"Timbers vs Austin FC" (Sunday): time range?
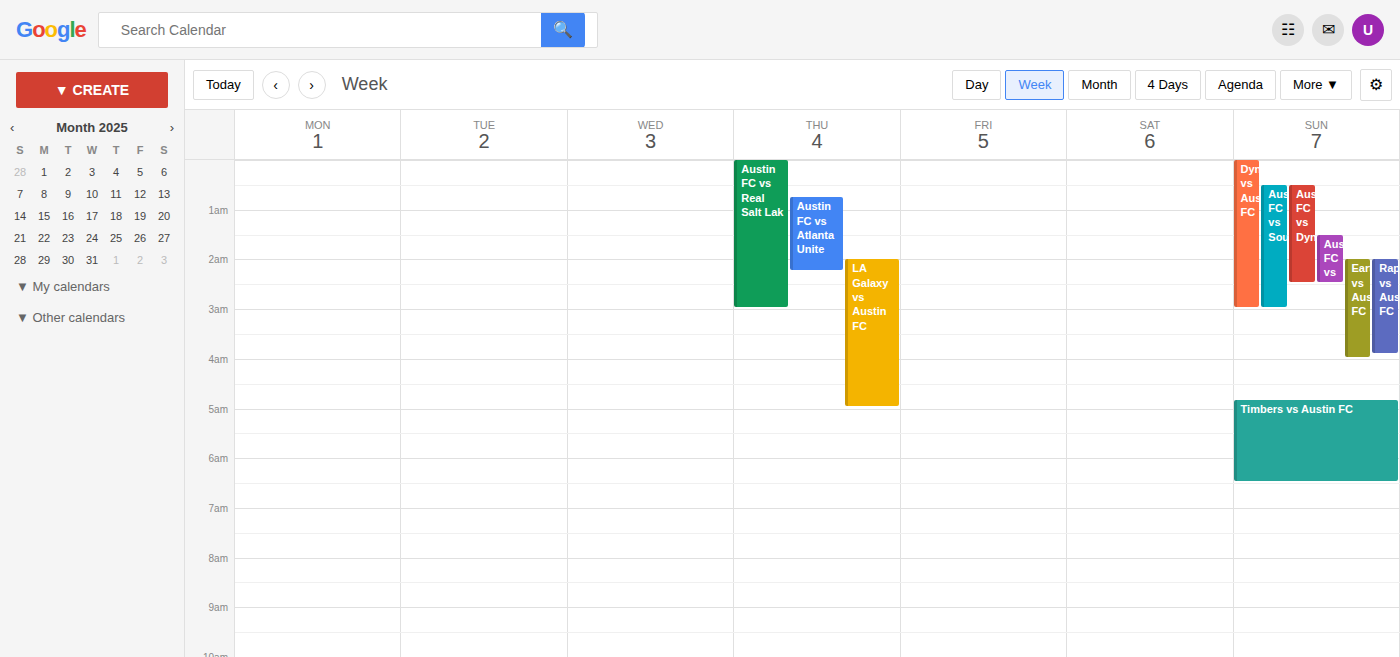
4:50 AM to 6:30 AM